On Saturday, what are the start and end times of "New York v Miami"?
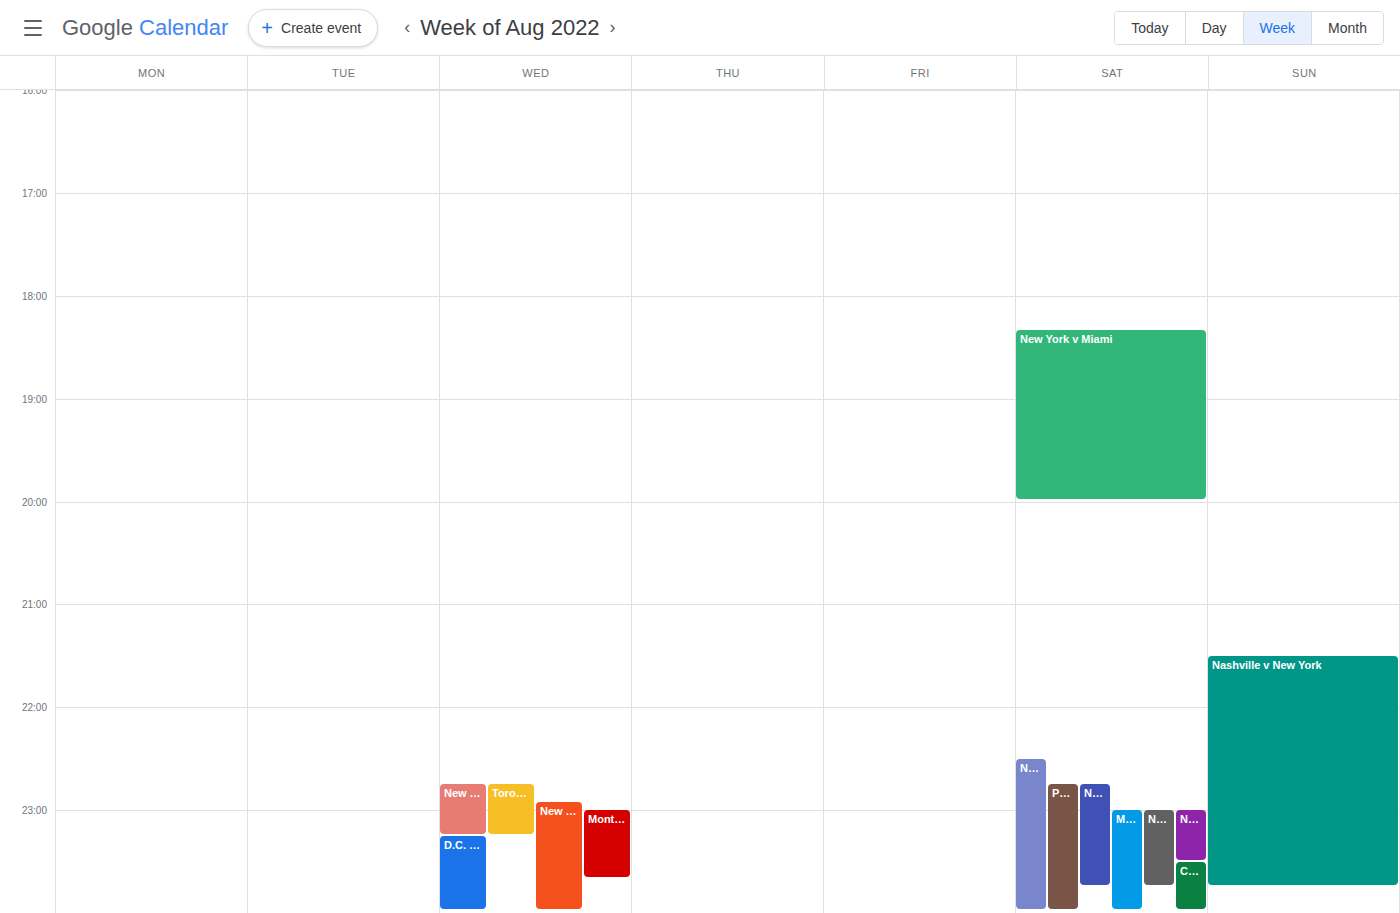
18:20 to 20:00